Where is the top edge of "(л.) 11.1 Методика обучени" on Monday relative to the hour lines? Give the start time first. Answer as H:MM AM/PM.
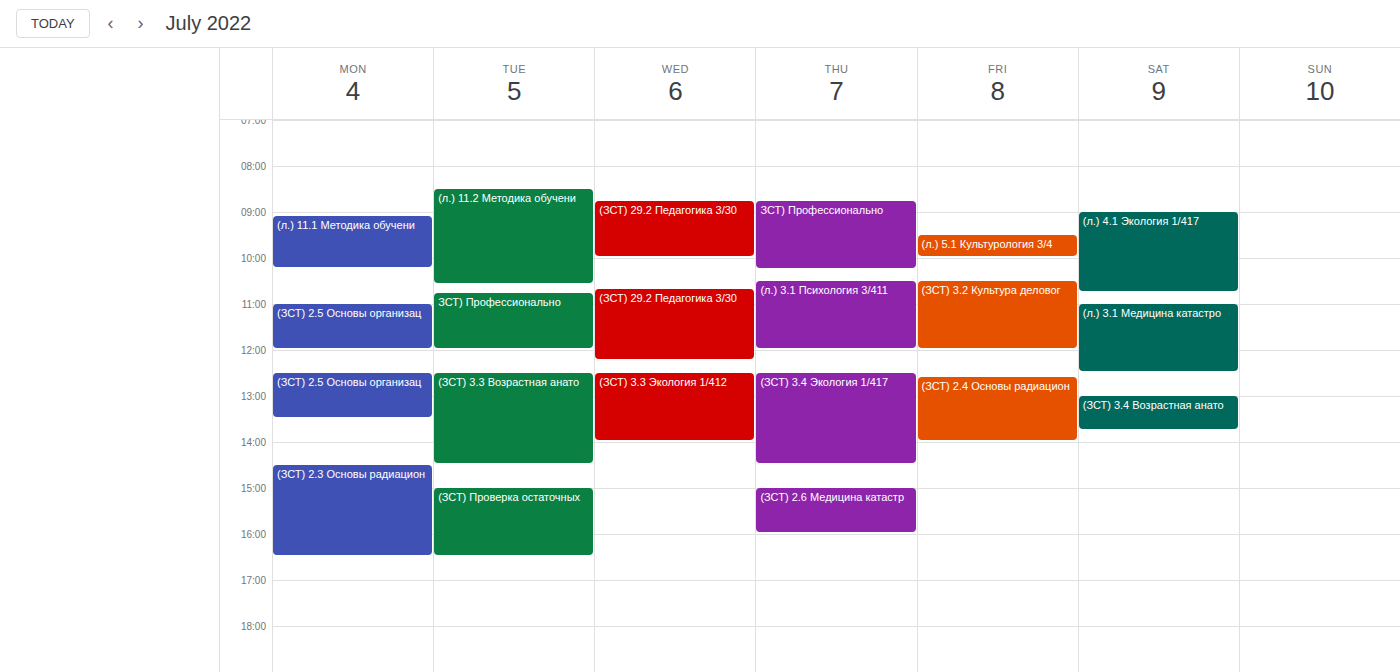
9:05 AM -- neither: 5 minutes below the 9 AM line and 55 minutes above the 10 AM line.